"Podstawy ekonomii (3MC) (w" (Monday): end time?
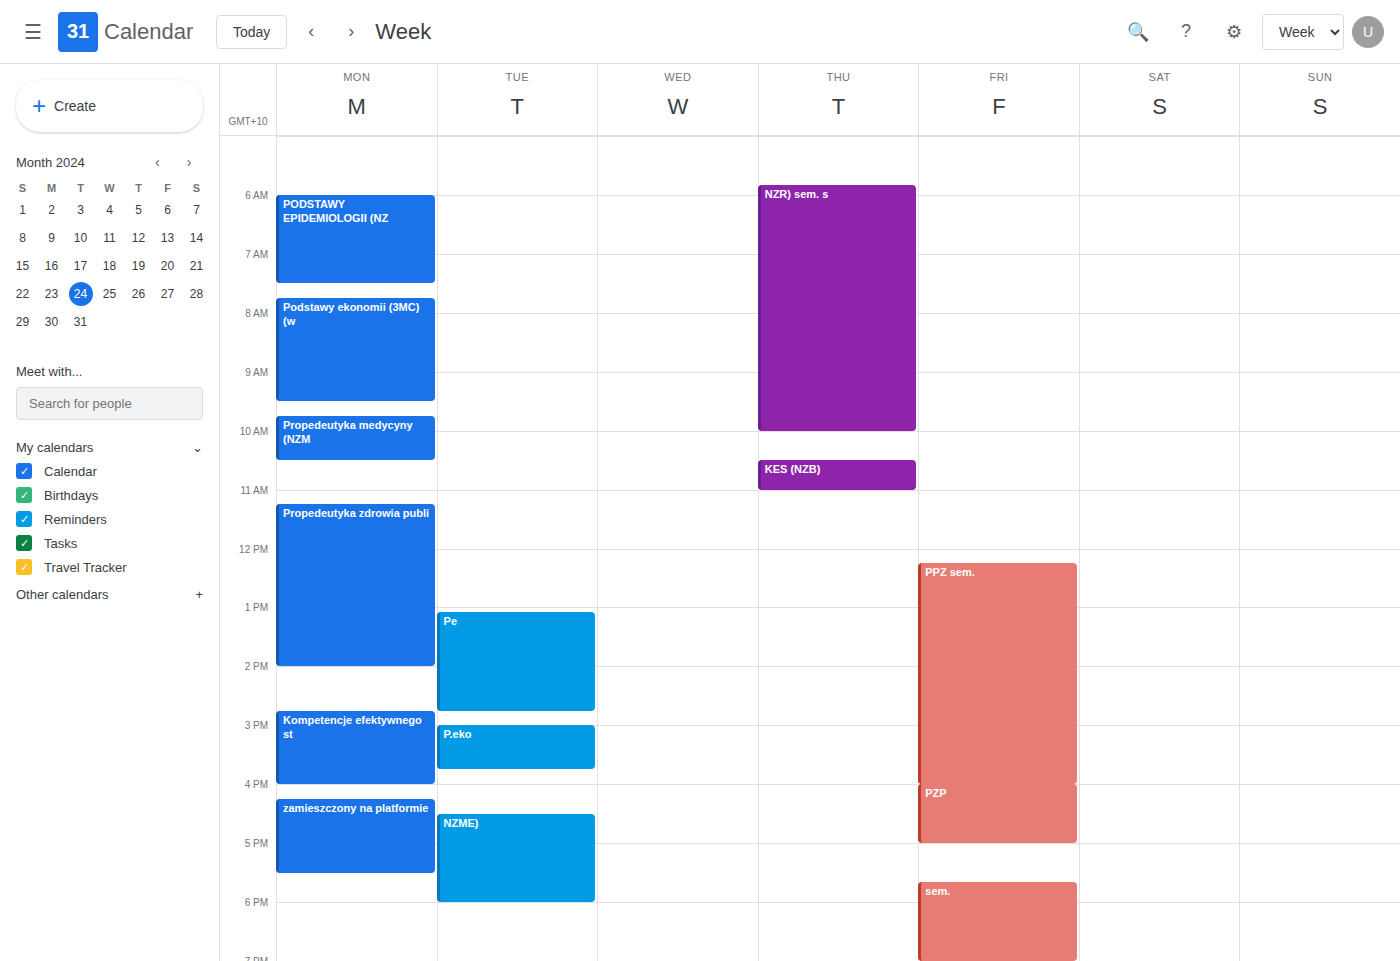
9:30 AM